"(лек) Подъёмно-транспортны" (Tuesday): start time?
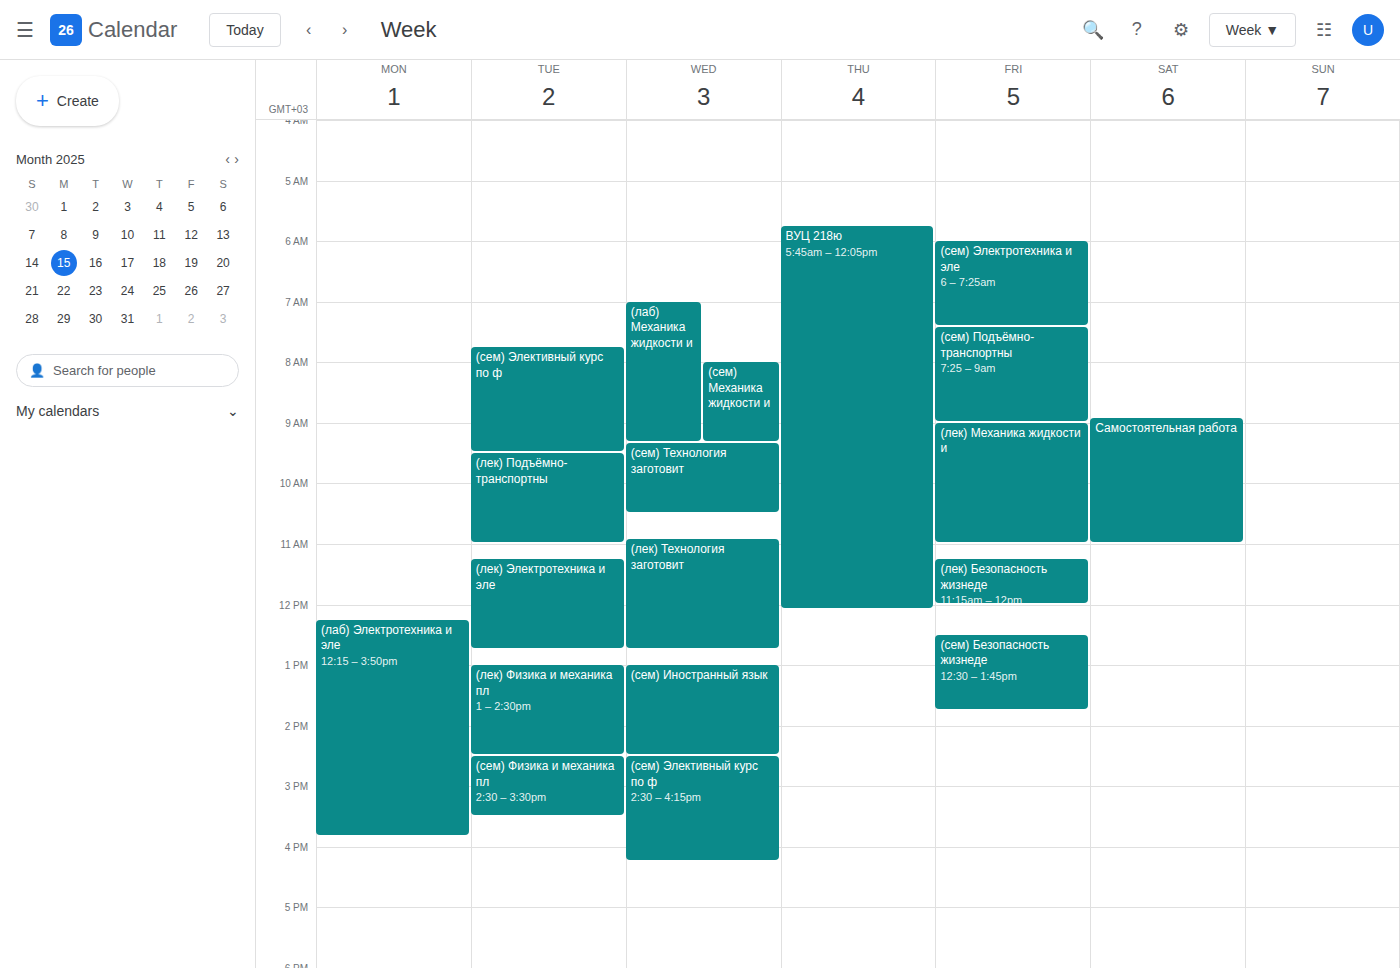
9:30 AM